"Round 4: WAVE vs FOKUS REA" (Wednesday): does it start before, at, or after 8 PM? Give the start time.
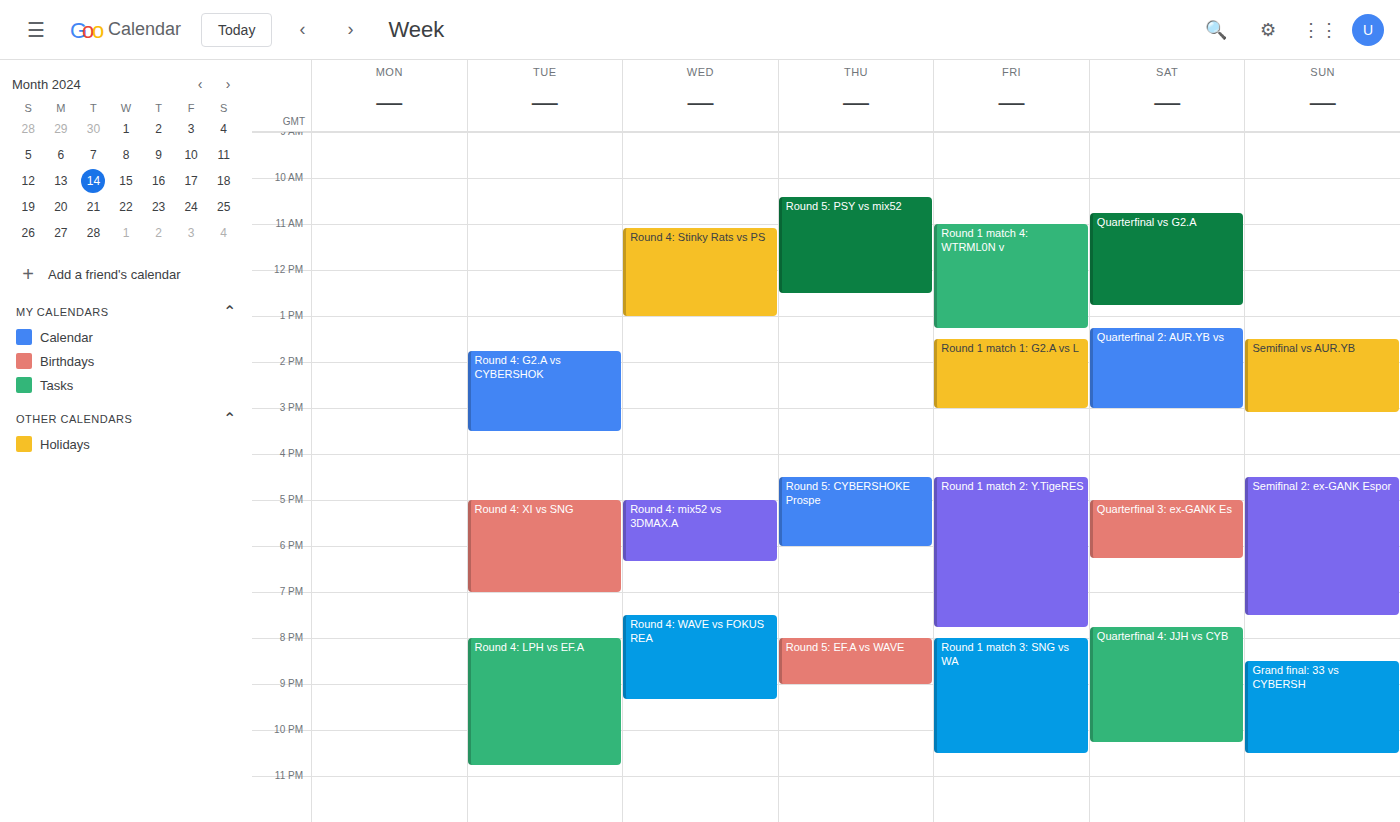
7:30 PM -- before 8 PM, 30 minutes above the 8 PM line.